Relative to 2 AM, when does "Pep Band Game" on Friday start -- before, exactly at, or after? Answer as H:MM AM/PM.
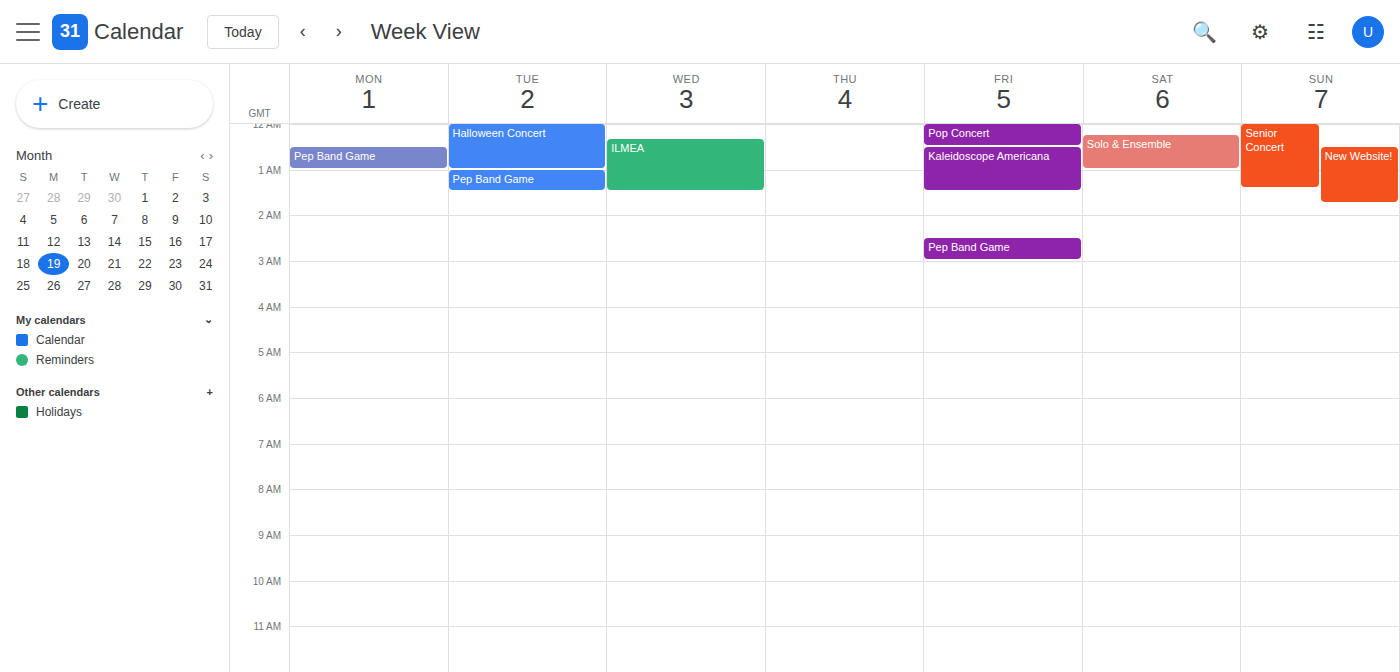
2:30 AM -- after 2 AM, 30 minutes below the 2 AM line.